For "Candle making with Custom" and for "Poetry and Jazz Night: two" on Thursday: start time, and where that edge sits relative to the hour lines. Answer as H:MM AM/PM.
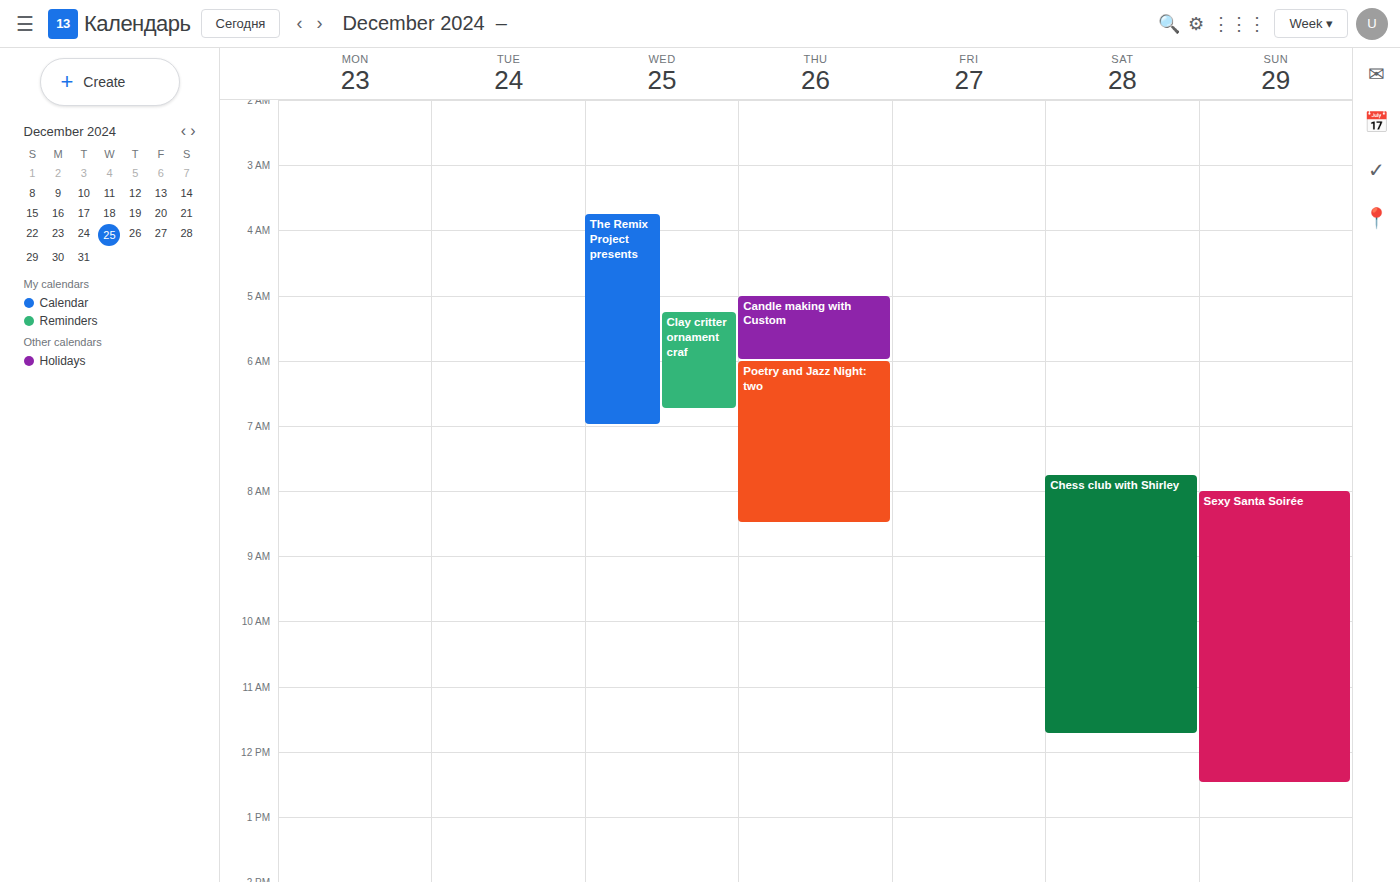
"Candle making with Custom": 5:00 AM, exactly on the 5 AM line. "Poetry and Jazz Night: two": 6:00 AM, exactly on the 6 AM line.